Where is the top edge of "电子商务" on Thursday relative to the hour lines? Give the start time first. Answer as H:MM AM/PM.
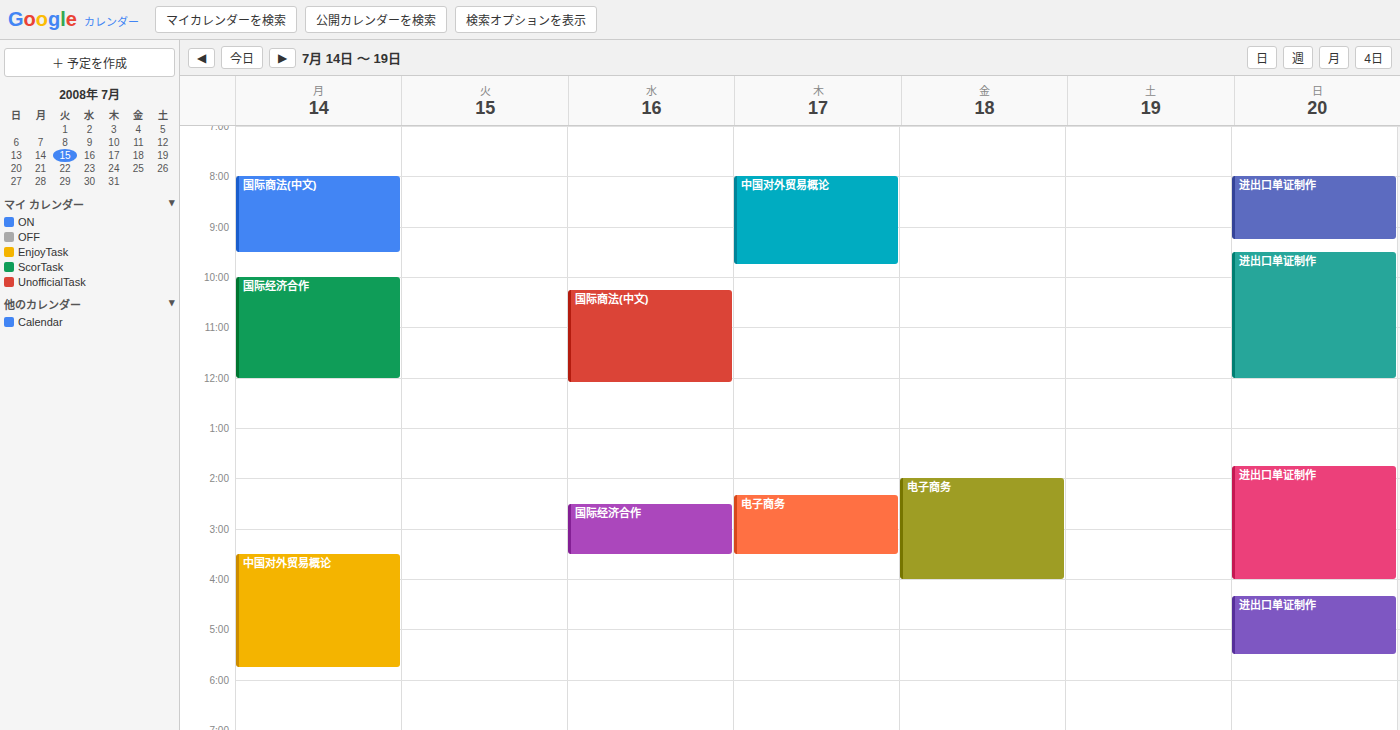
2:20 PM -- neither: 20 minutes below the 2 PM line and 40 minutes above the 3 PM line.